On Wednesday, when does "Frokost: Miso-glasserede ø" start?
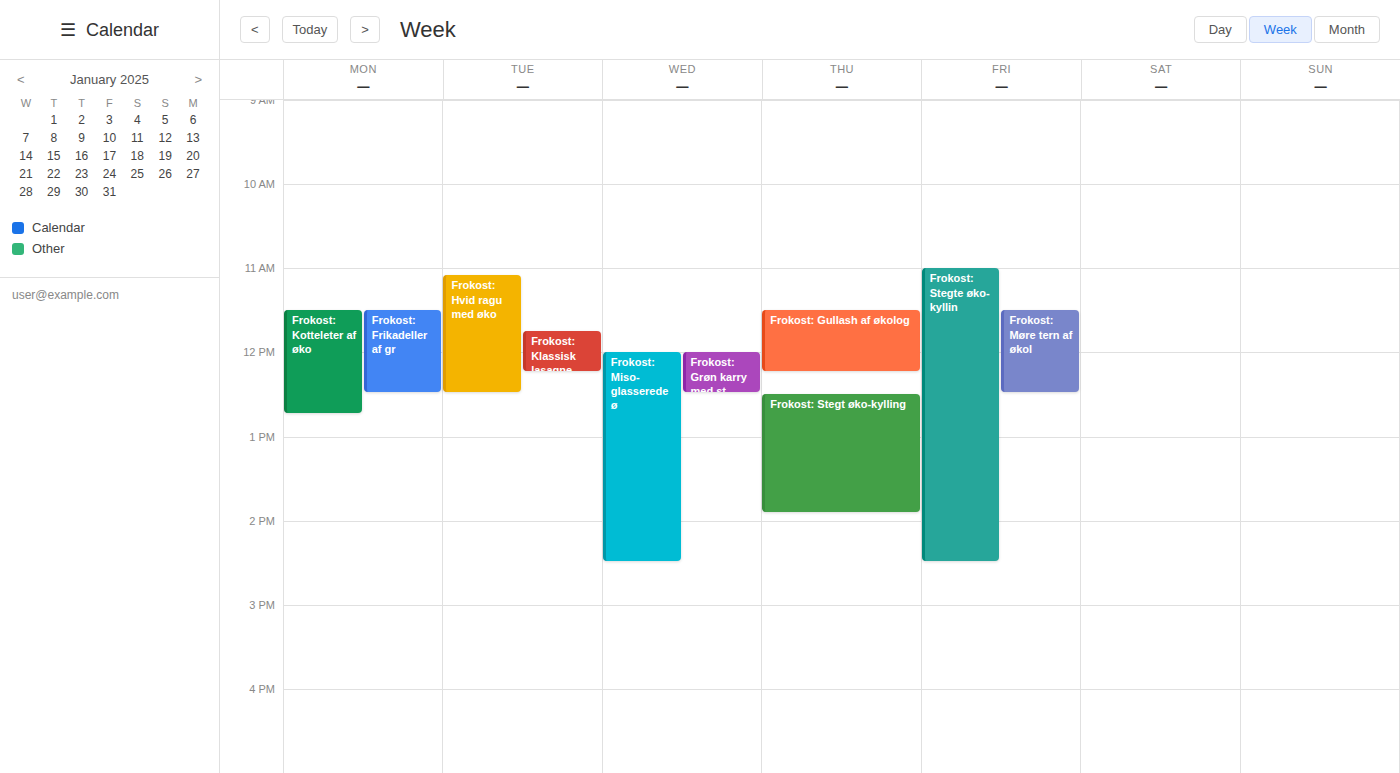
12:00 PM